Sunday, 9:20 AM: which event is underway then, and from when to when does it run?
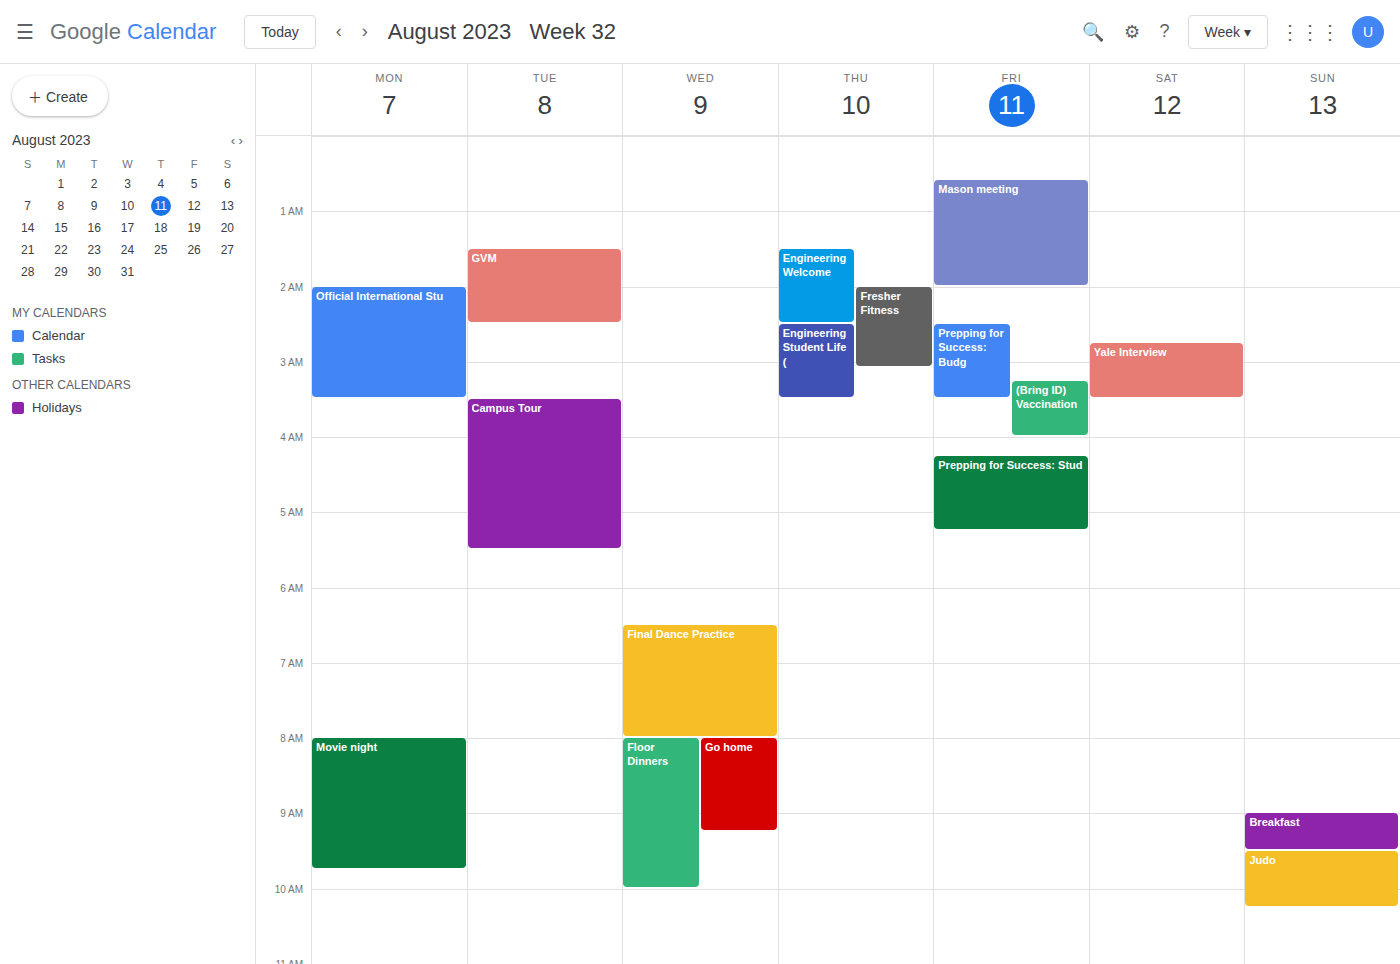
"Breakfast", 9:00 AM to 9:30 AM